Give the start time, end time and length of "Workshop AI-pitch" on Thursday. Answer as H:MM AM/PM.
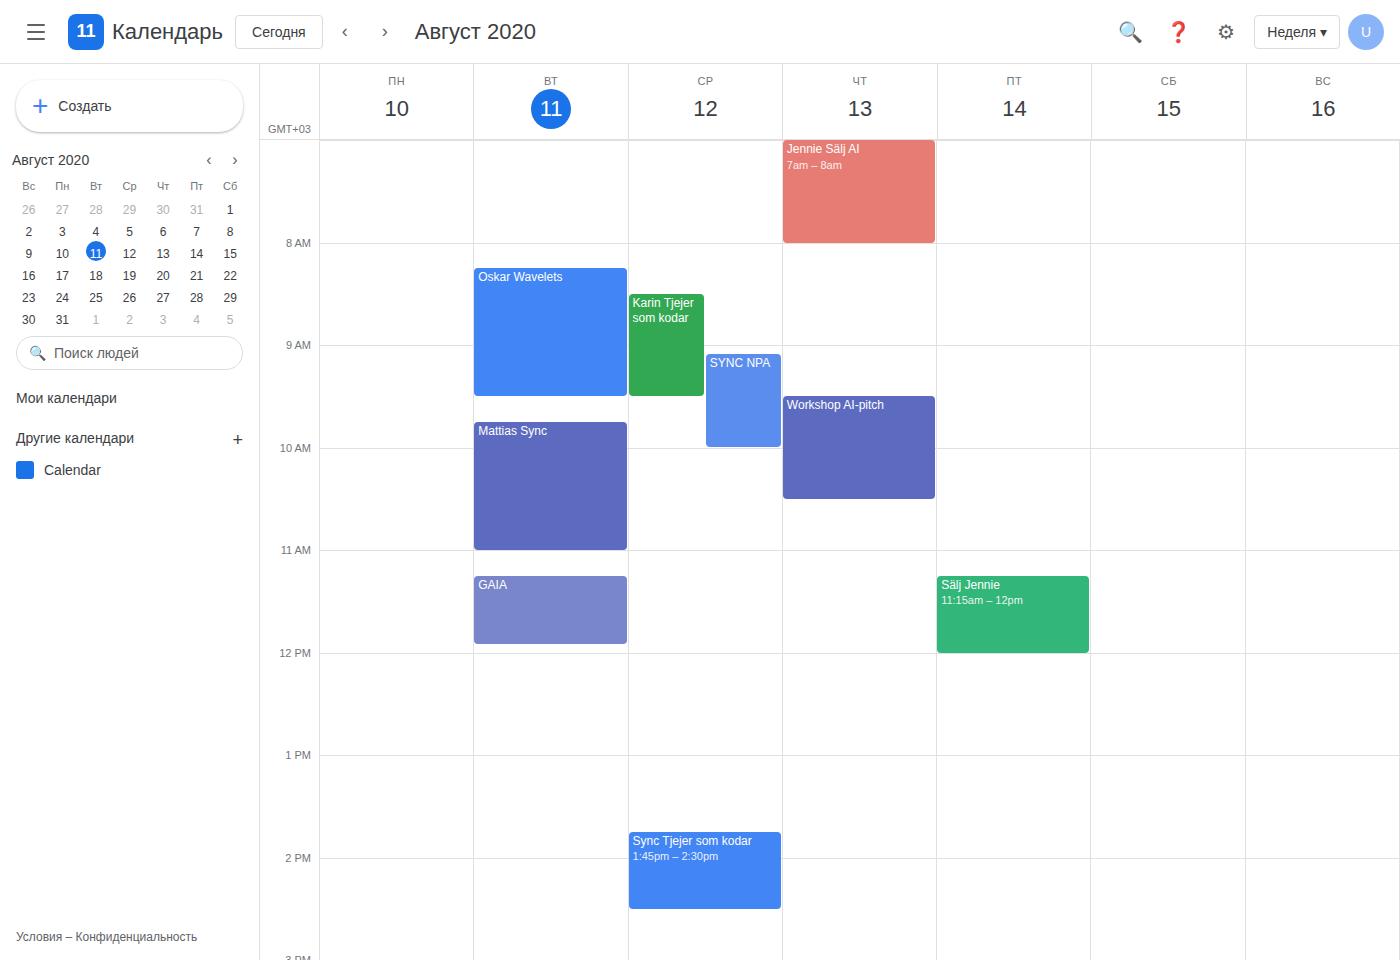
9:30 AM to 10:30 AM, 1 hour